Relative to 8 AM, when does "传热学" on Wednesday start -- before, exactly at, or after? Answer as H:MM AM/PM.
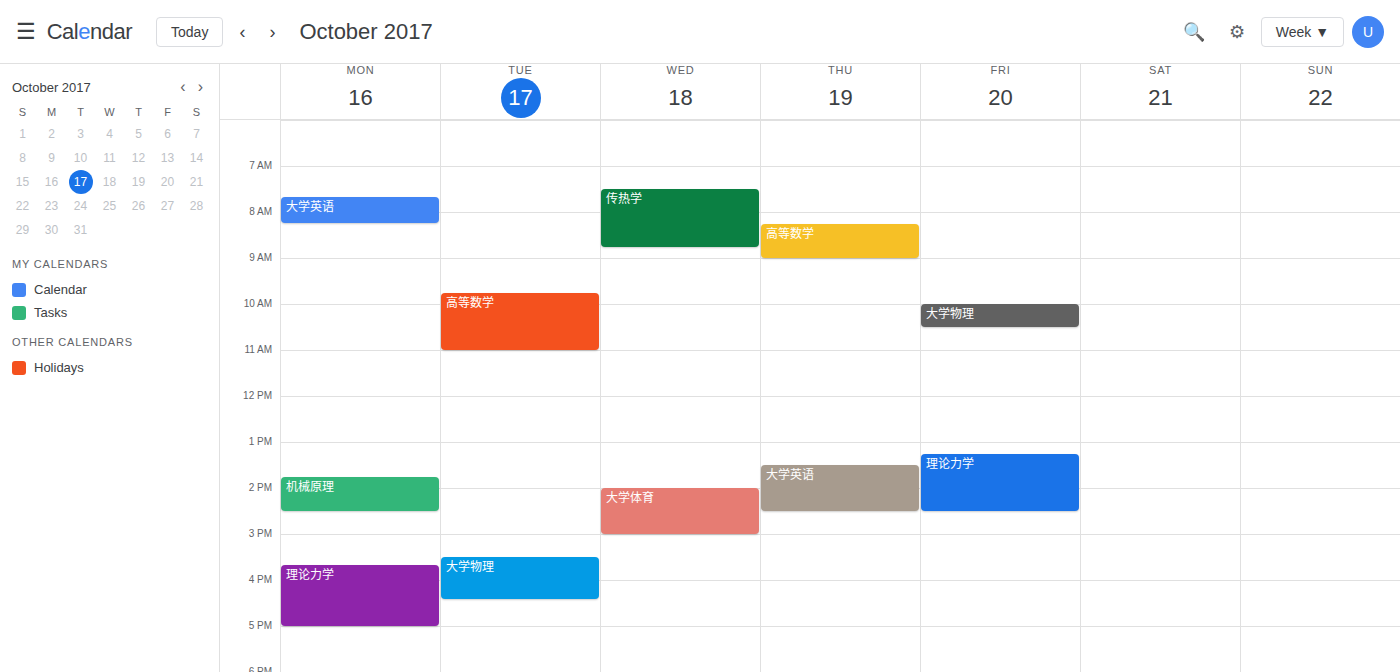
7:30 AM -- before 8 AM, 30 minutes above the 8 AM line.